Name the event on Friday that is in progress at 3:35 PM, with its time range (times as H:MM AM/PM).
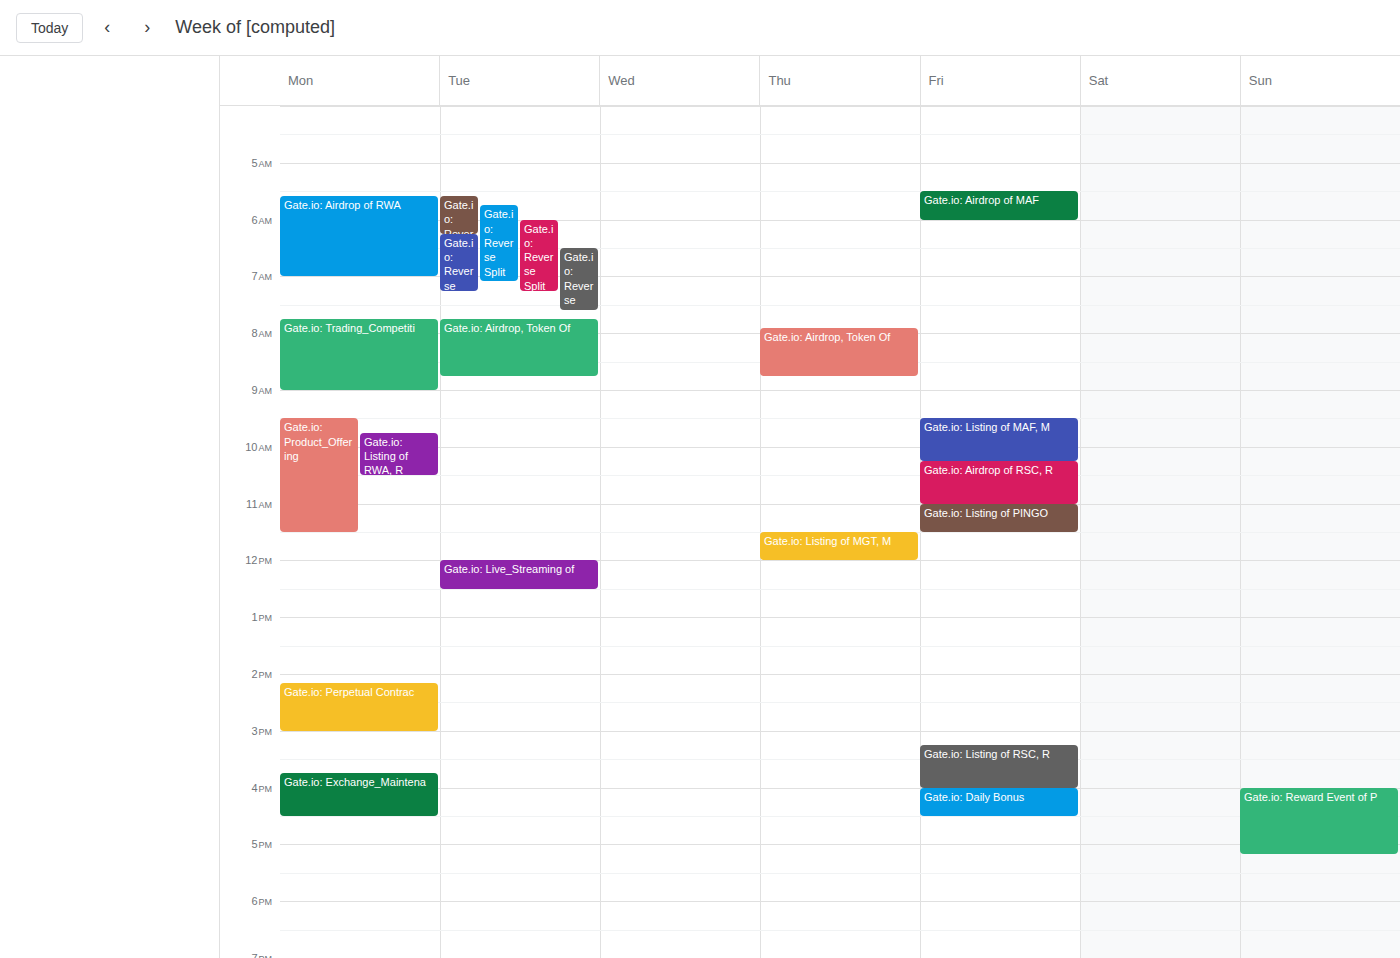
"Gate.io: Listing of RSC, R", 3:15 PM to 4:00 PM